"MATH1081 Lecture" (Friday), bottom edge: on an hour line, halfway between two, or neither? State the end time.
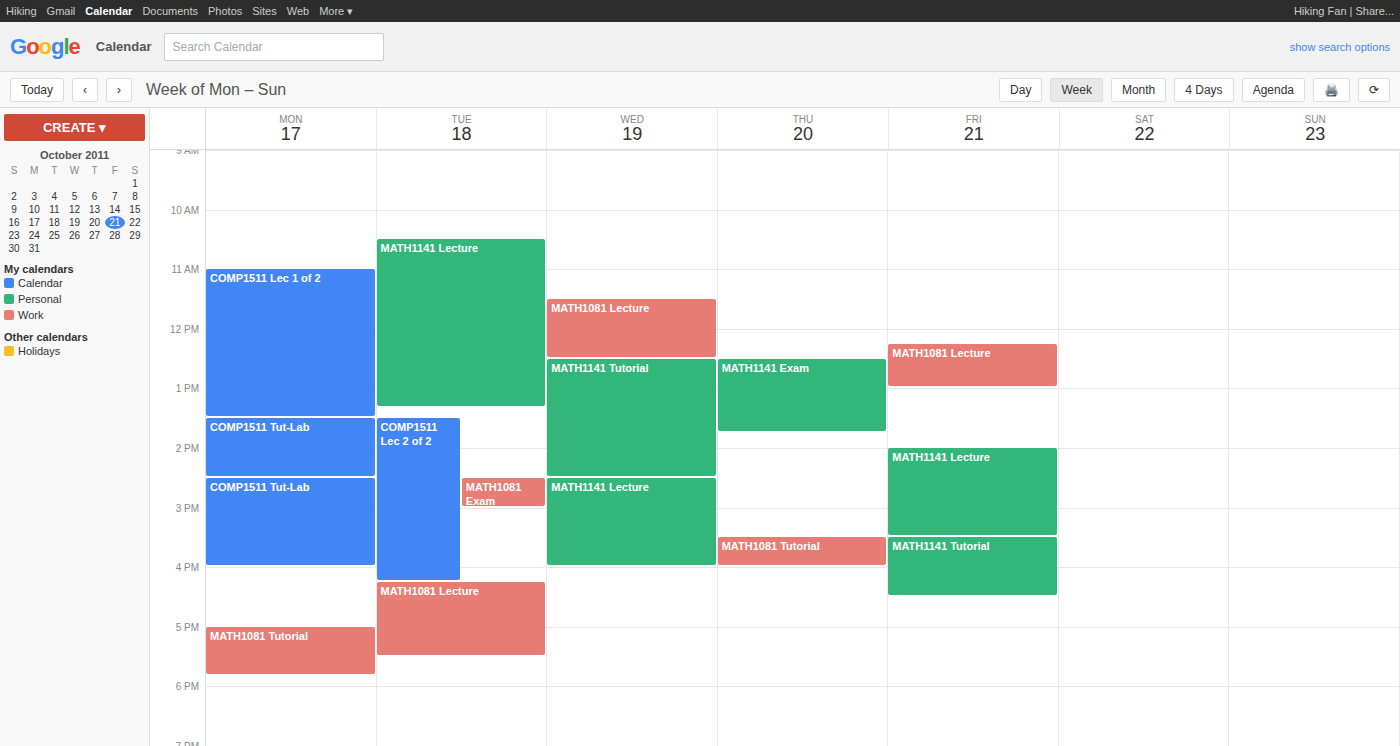
1:00 PM -- exactly on the 1 PM line.